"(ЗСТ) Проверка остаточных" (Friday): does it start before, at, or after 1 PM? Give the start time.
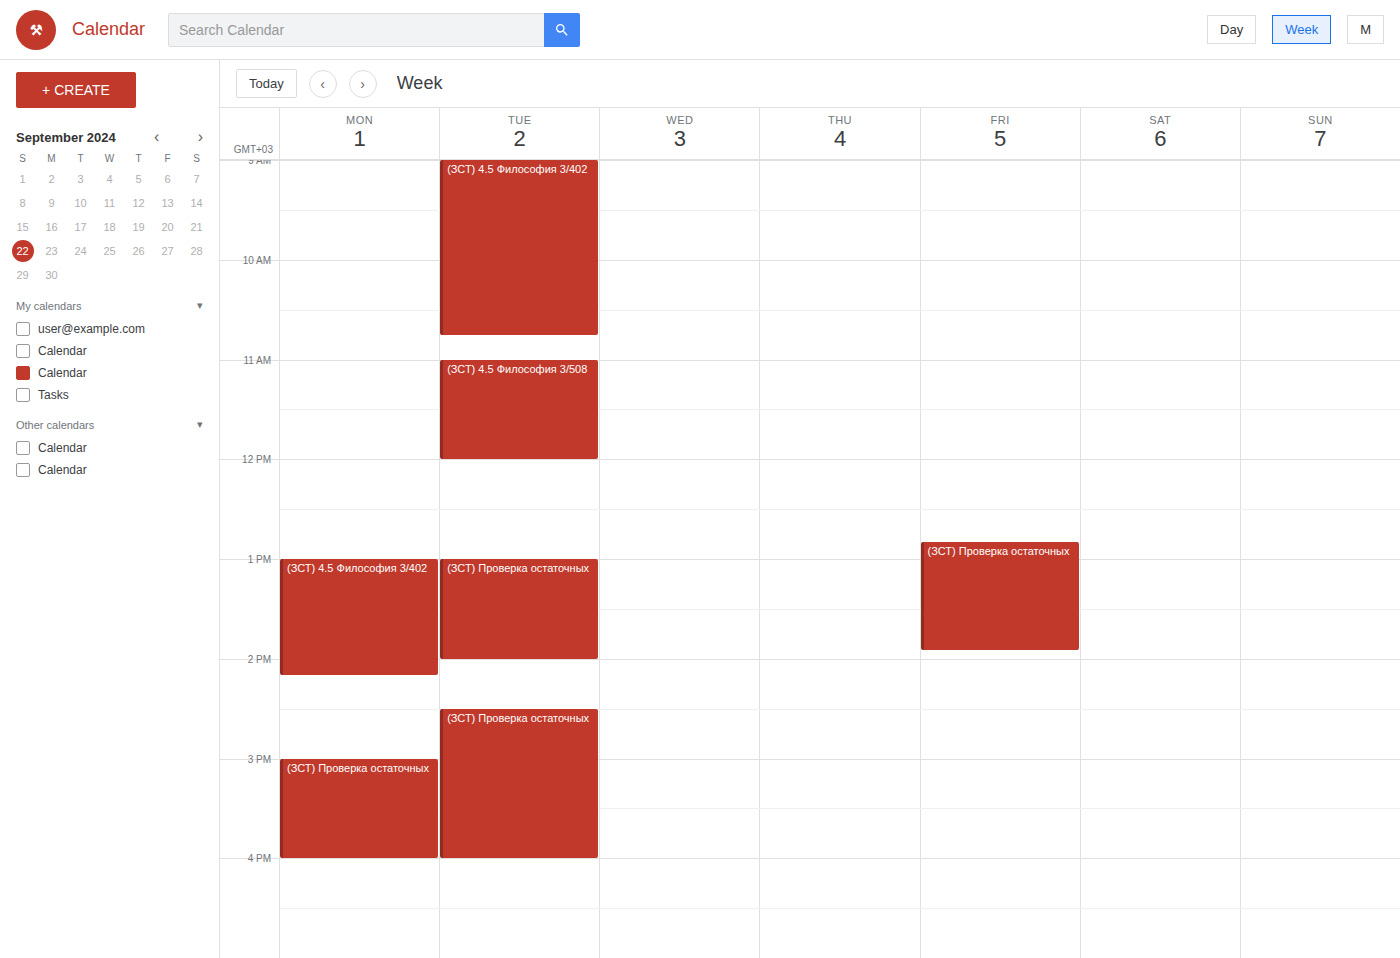
12:50 PM -- before 1 PM, 10 minutes above the 1 PM line.